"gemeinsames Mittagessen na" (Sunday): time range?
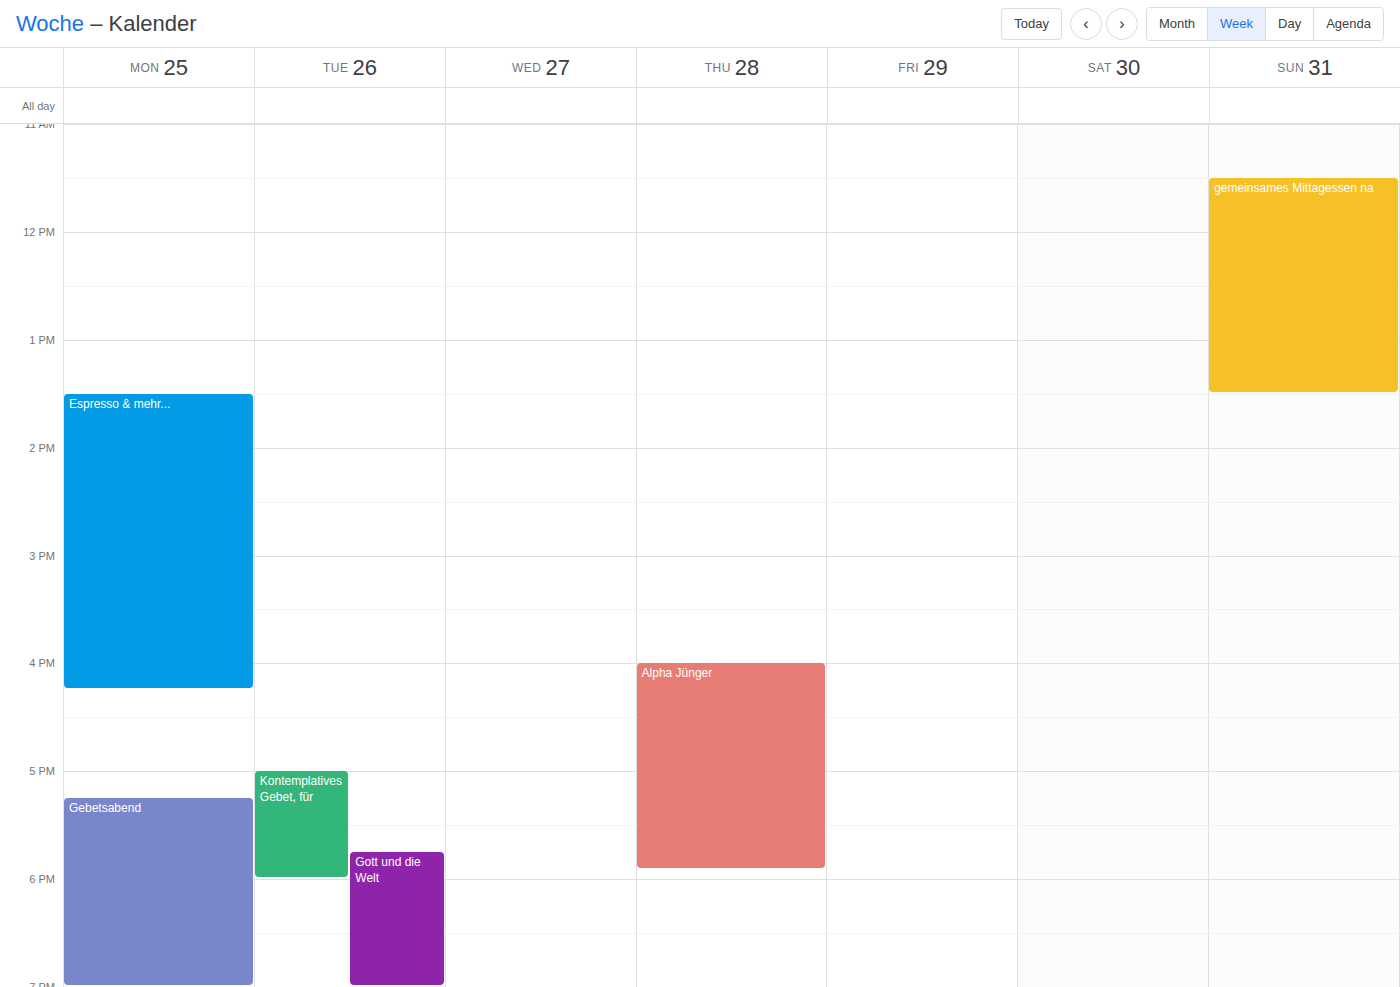
11:30 AM to 1:30 PM